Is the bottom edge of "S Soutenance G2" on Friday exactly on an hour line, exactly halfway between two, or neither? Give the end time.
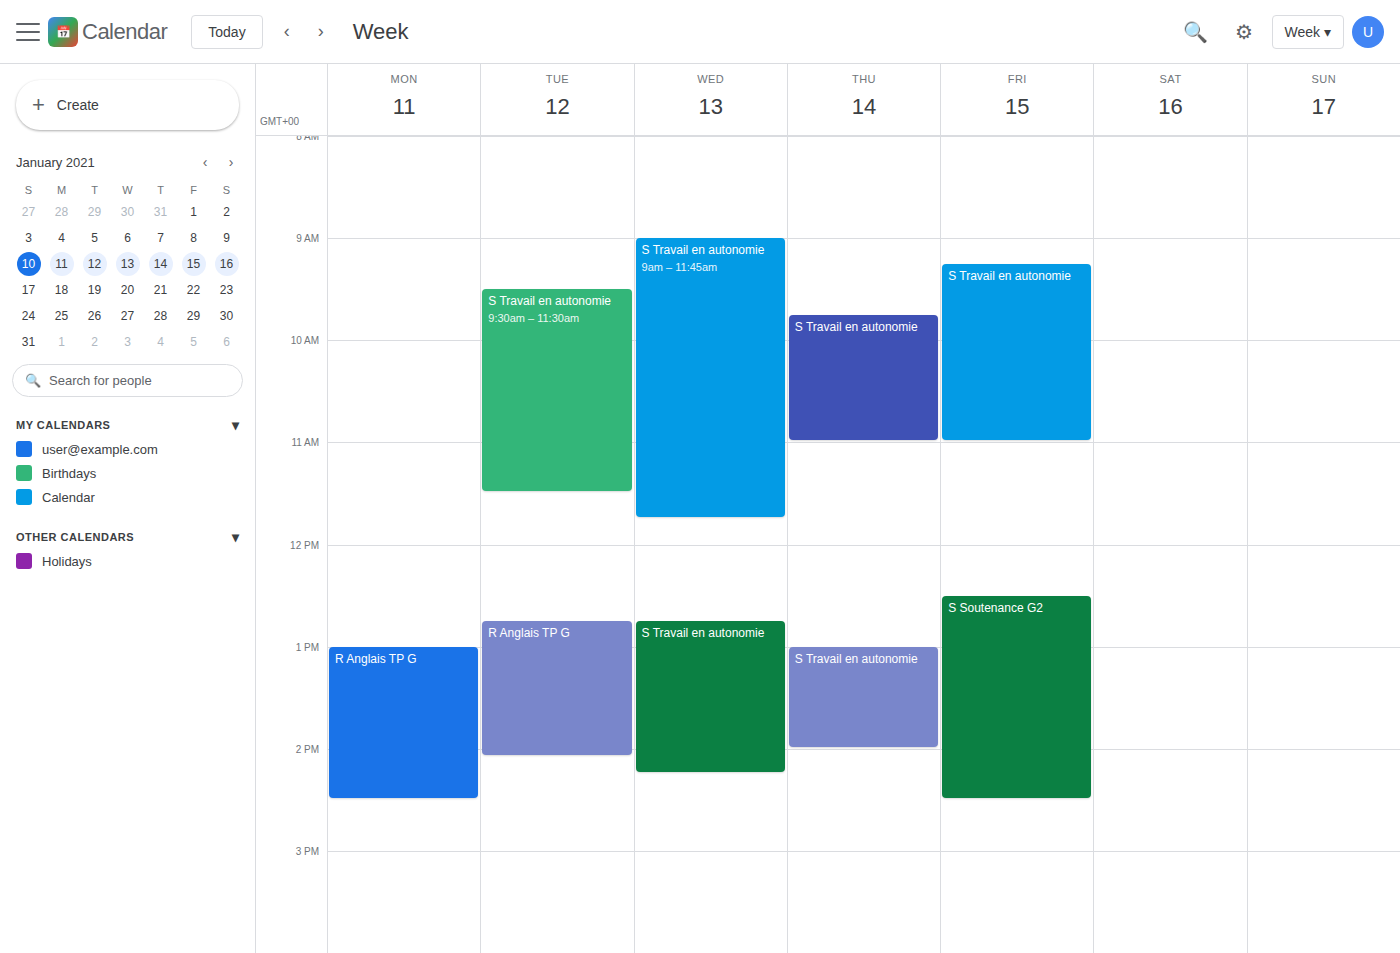
2:30 PM -- halfway between the 2 PM and 3 PM lines.